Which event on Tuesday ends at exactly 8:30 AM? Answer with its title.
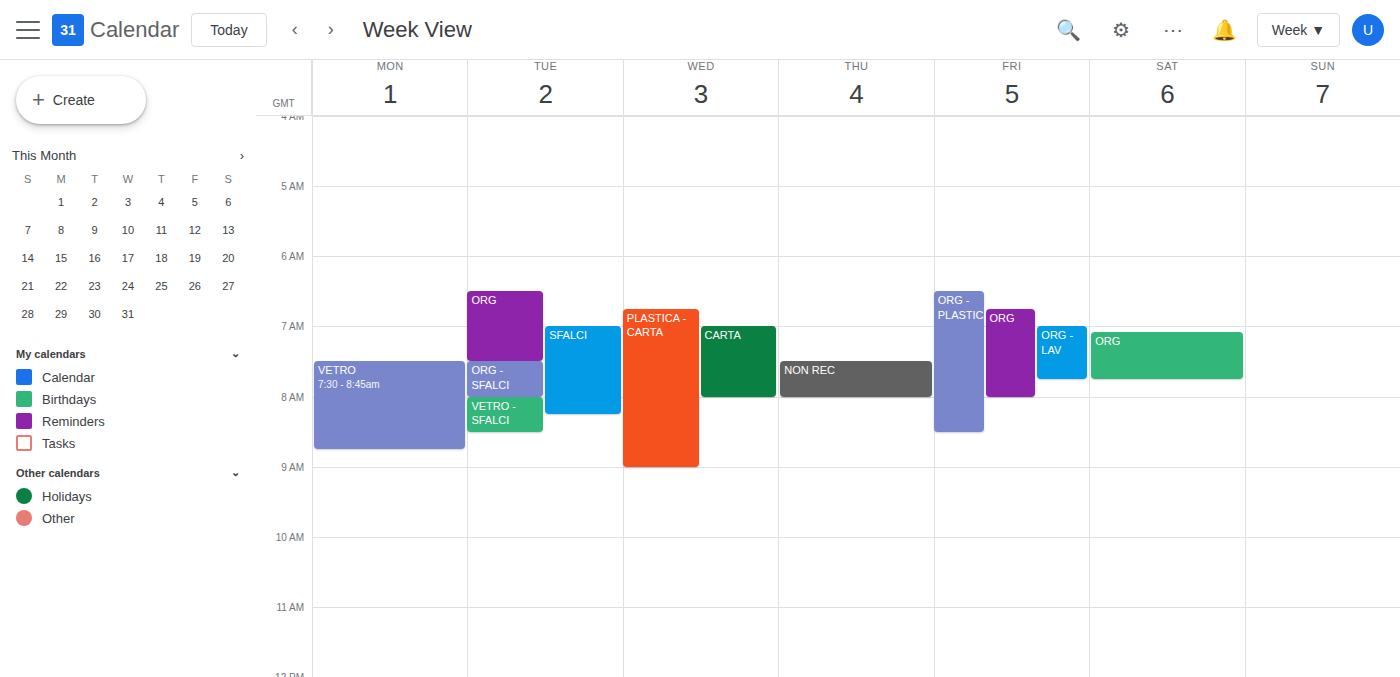
"VETRO - SFALCI"